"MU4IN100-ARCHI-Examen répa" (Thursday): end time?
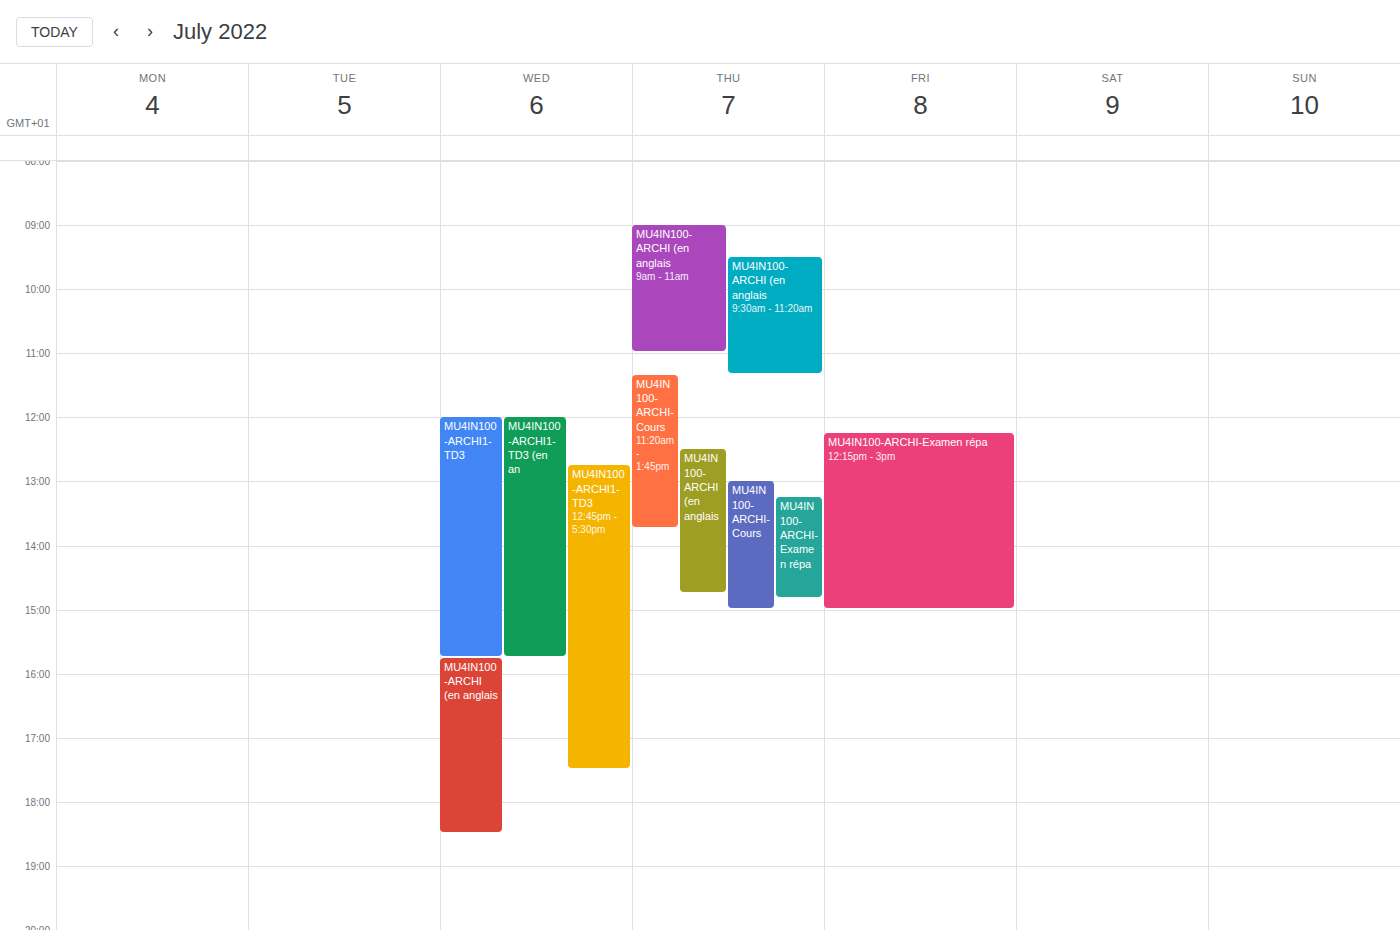
2:50 PM